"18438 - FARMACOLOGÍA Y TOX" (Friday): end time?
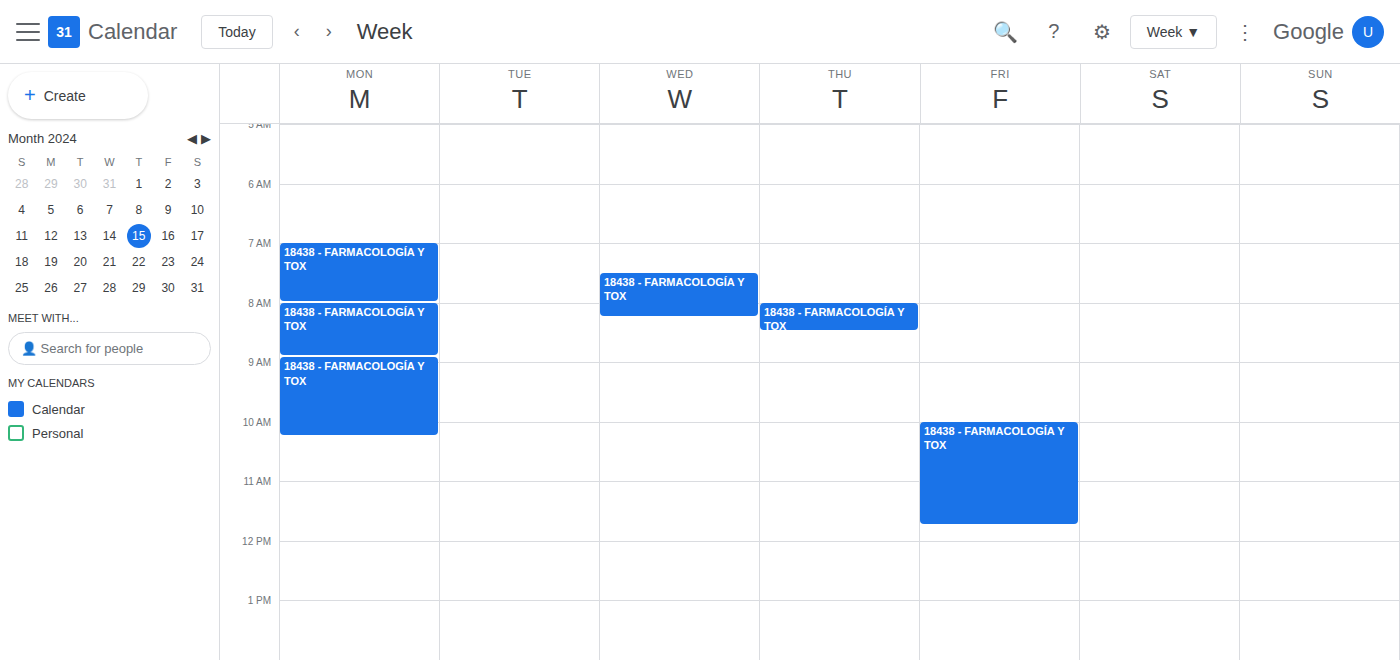
11:45